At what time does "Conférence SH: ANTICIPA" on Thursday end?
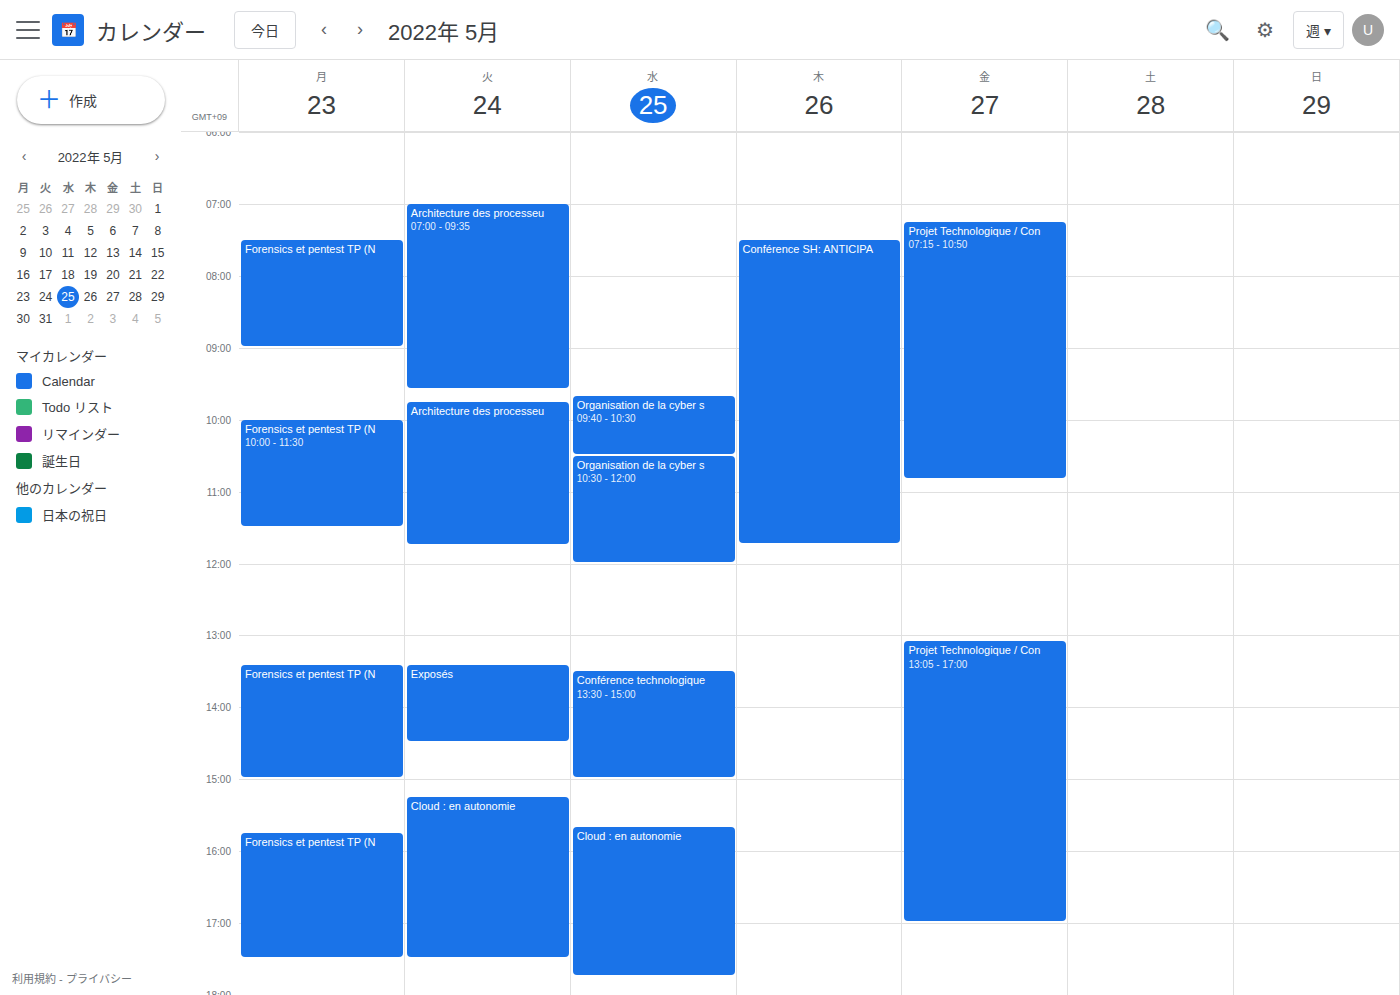
11:45 AM